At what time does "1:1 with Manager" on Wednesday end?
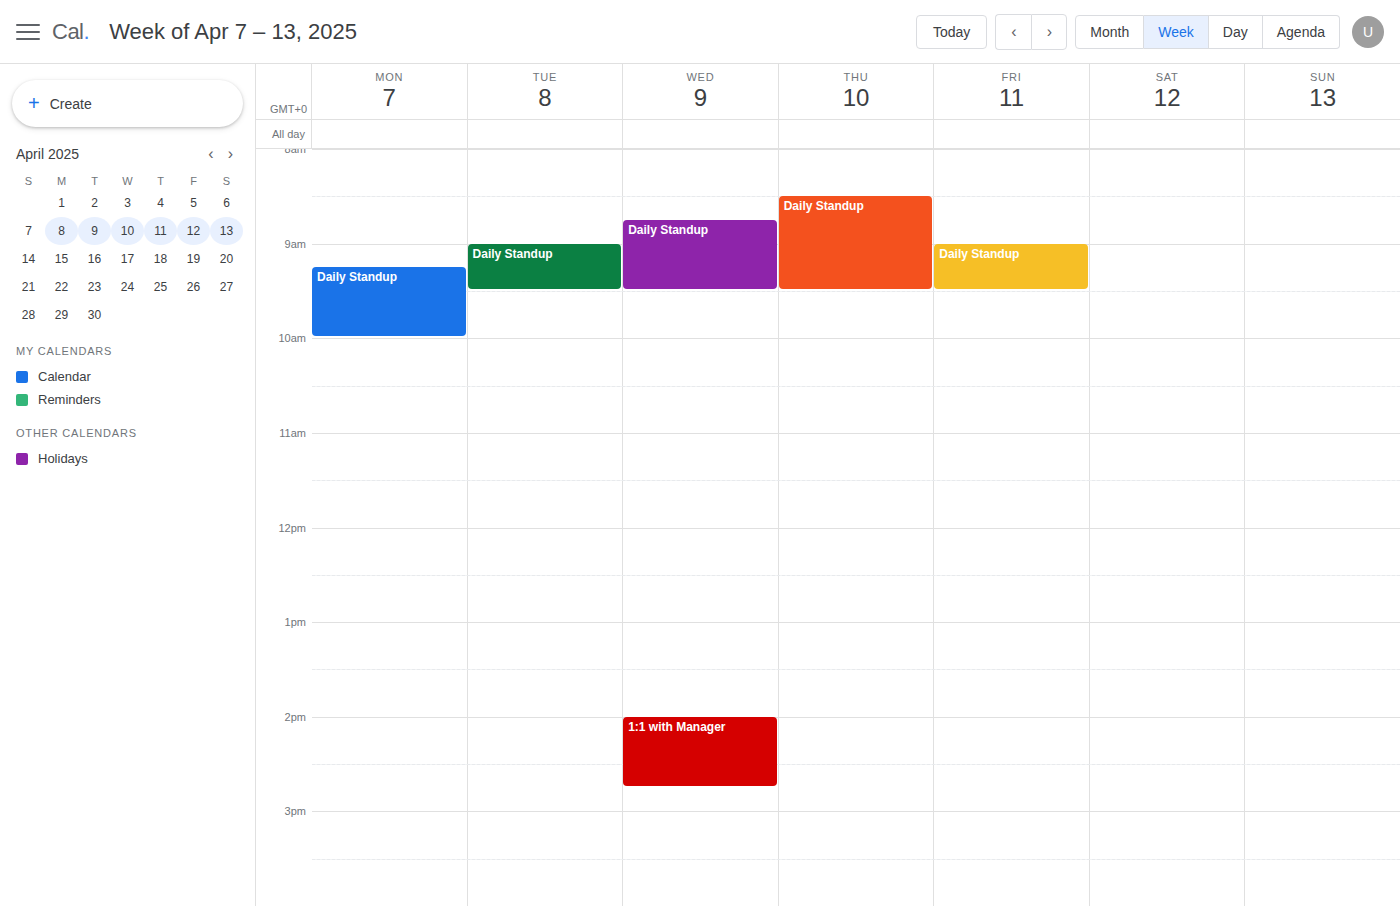
2:45 PM